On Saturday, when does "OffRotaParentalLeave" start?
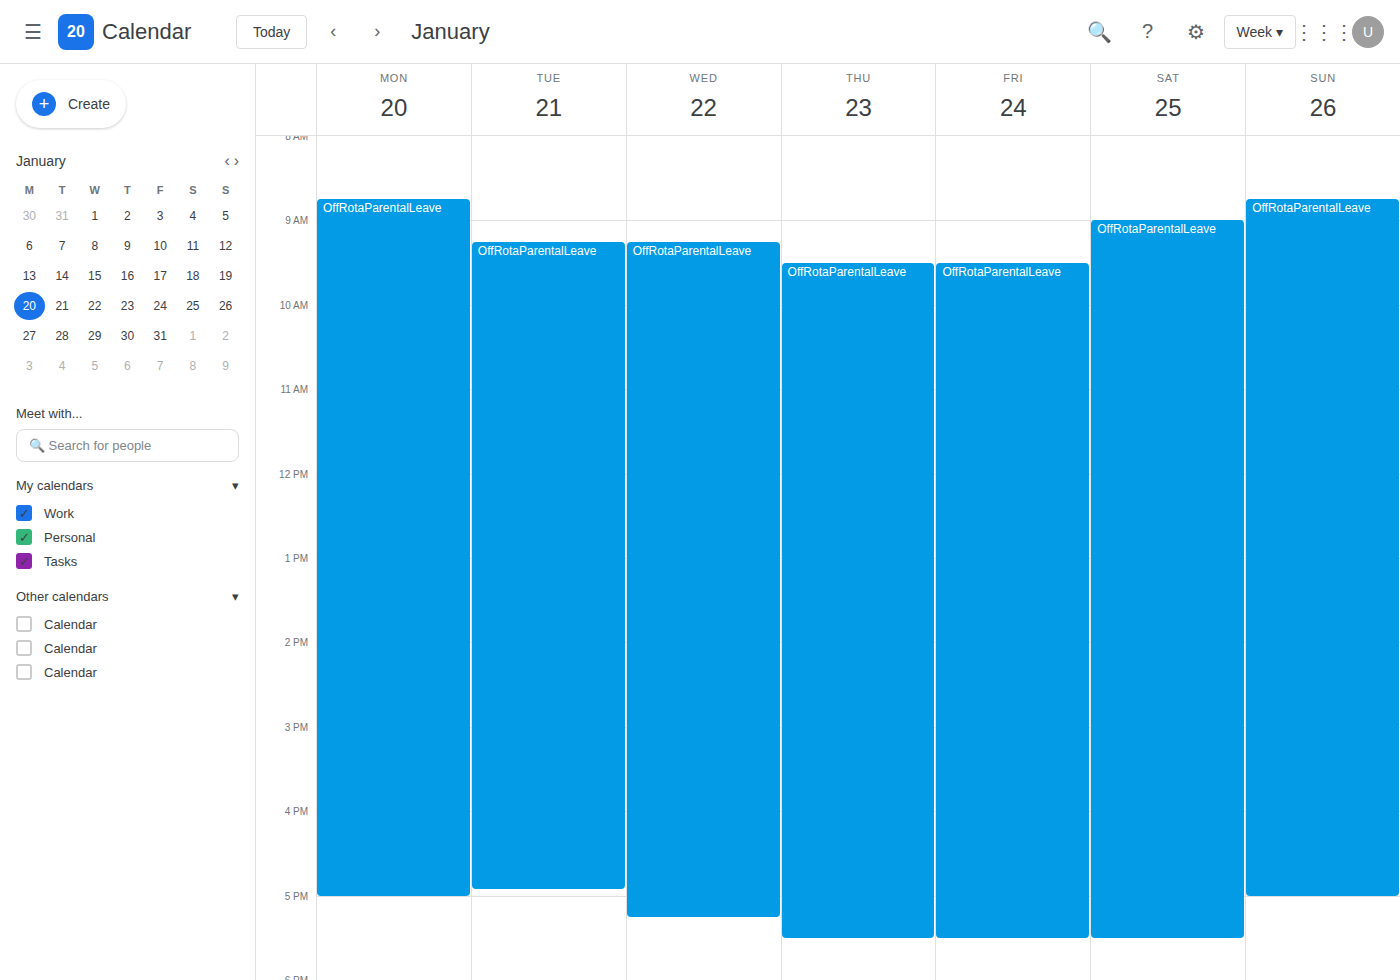
9:00 AM